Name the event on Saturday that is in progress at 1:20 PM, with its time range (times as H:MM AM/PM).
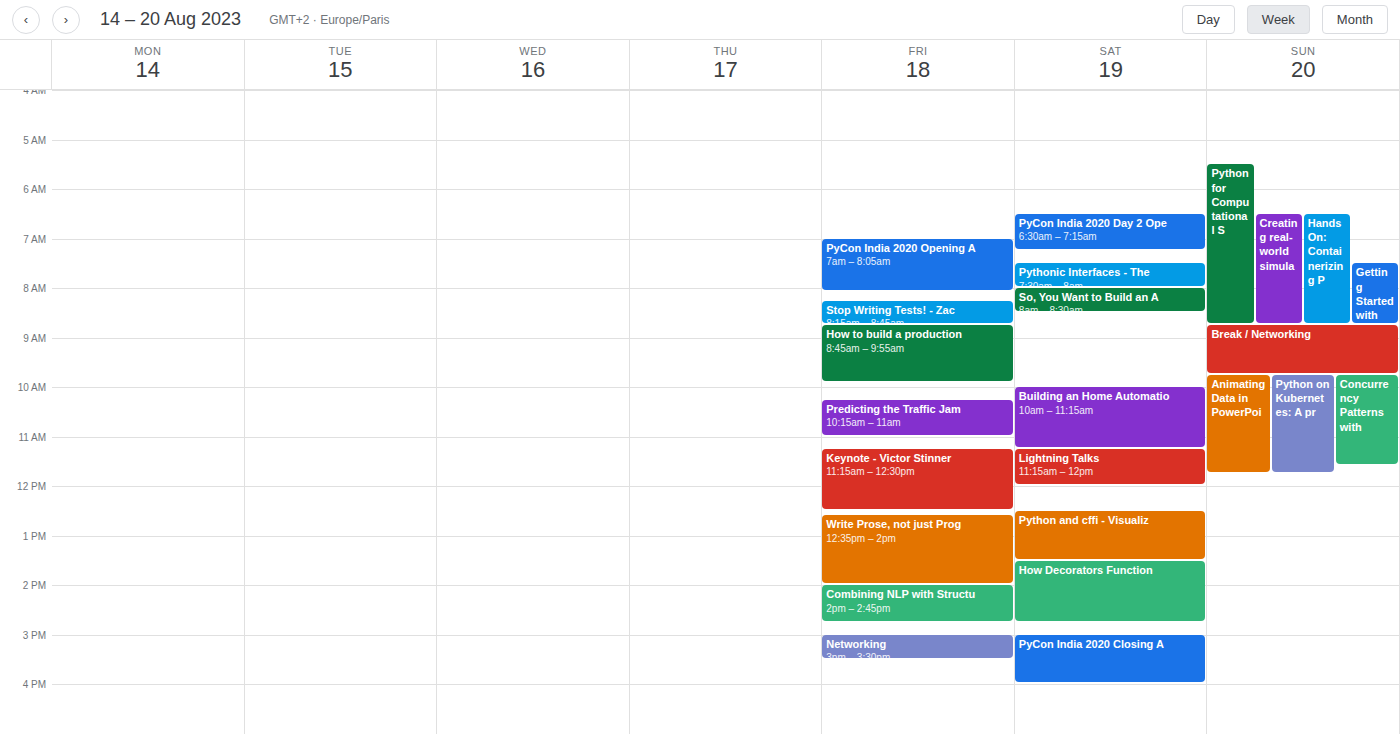
"Python and cffi - Visualiz", 12:30 PM to 1:30 PM